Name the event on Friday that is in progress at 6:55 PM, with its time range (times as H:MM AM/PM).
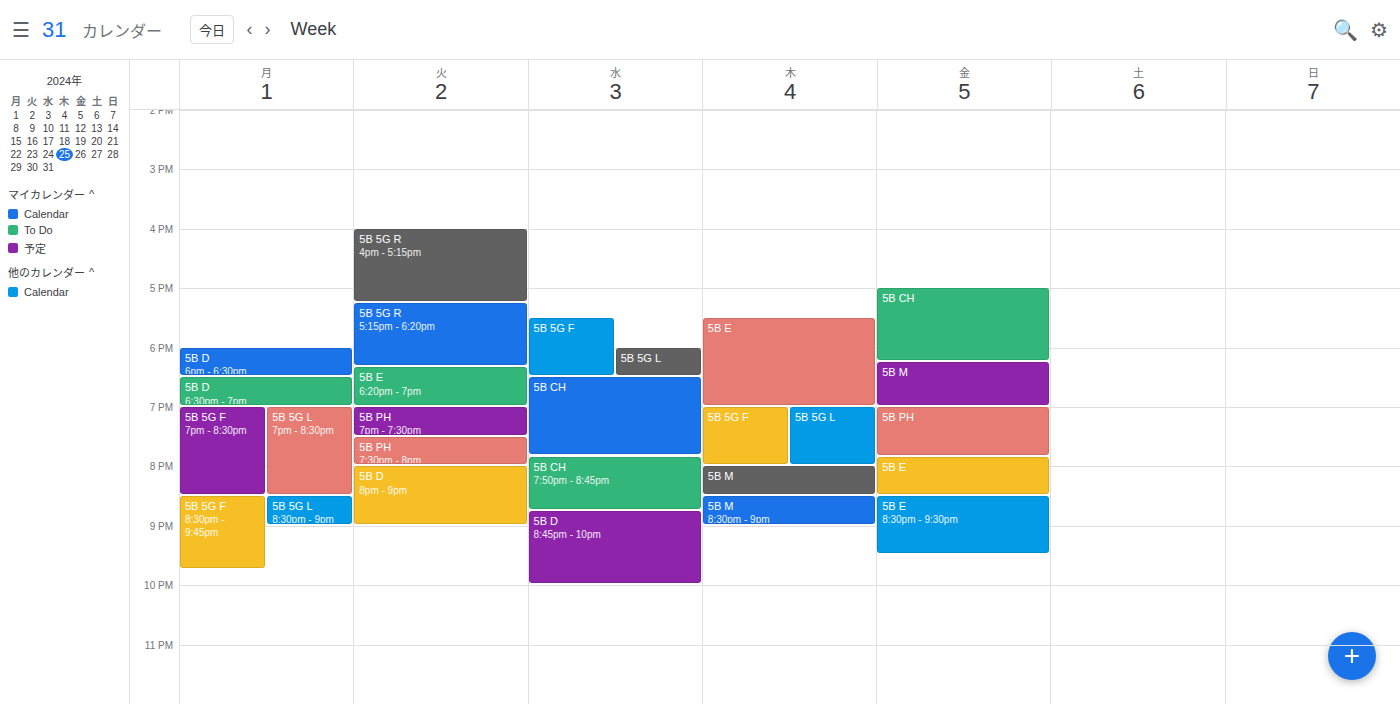
"5B M", 6:15 PM to 7:00 PM